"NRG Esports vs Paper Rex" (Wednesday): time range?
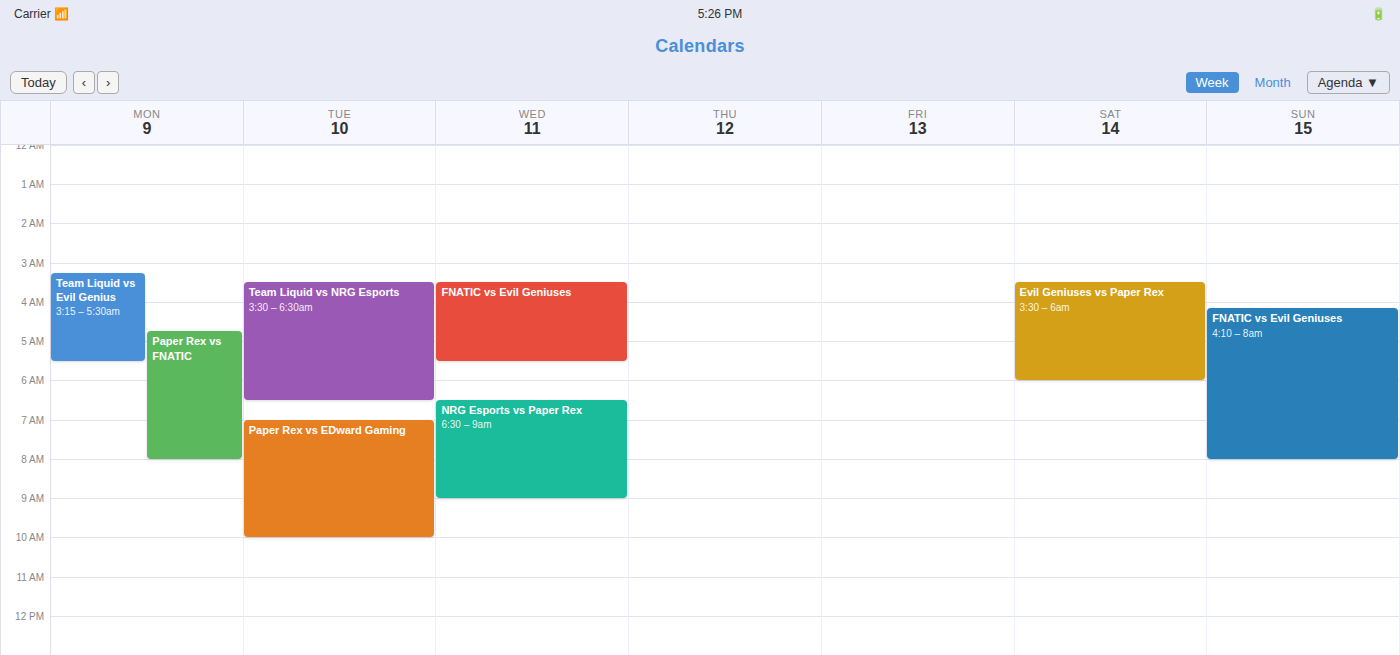
6:30 AM to 9:00 AM